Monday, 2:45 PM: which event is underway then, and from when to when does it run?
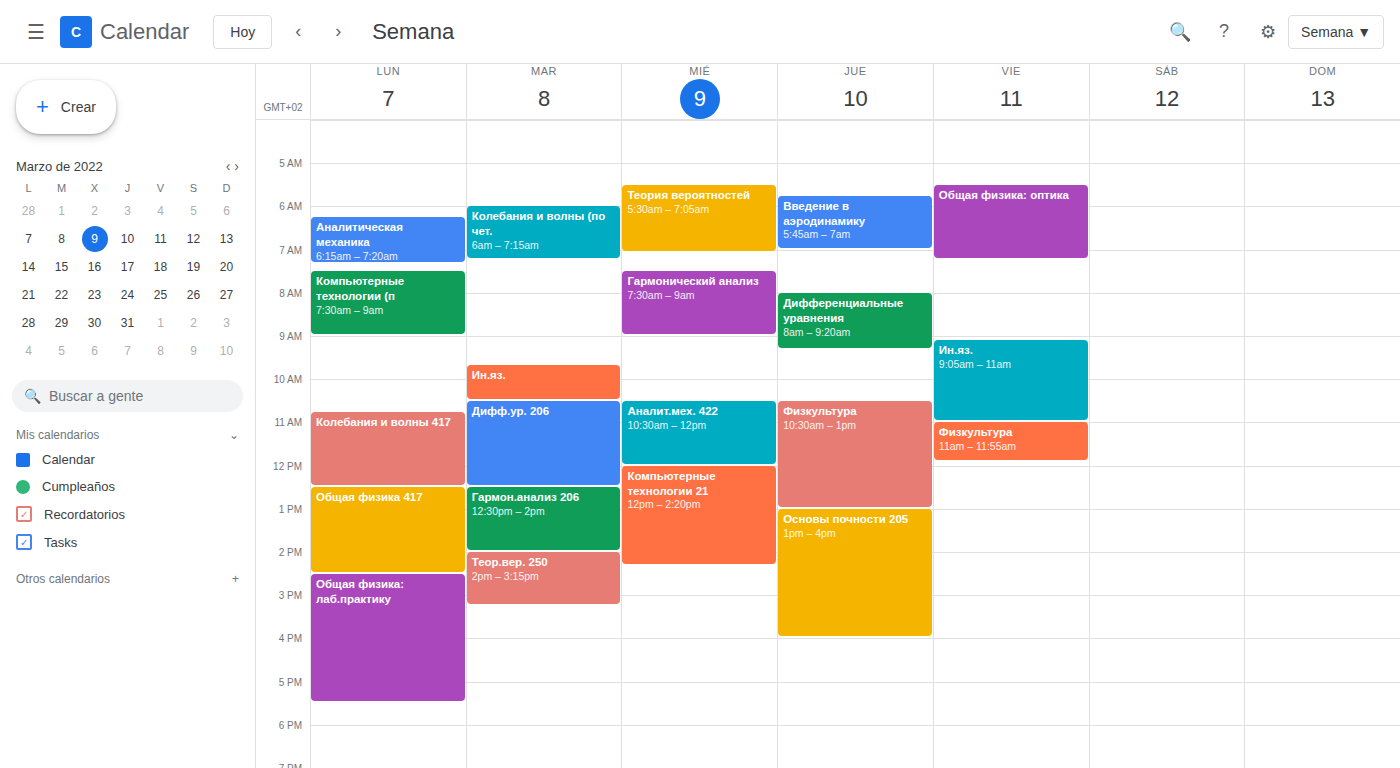
"Общая физика: лаб.практику", 2:30 PM to 5:30 PM